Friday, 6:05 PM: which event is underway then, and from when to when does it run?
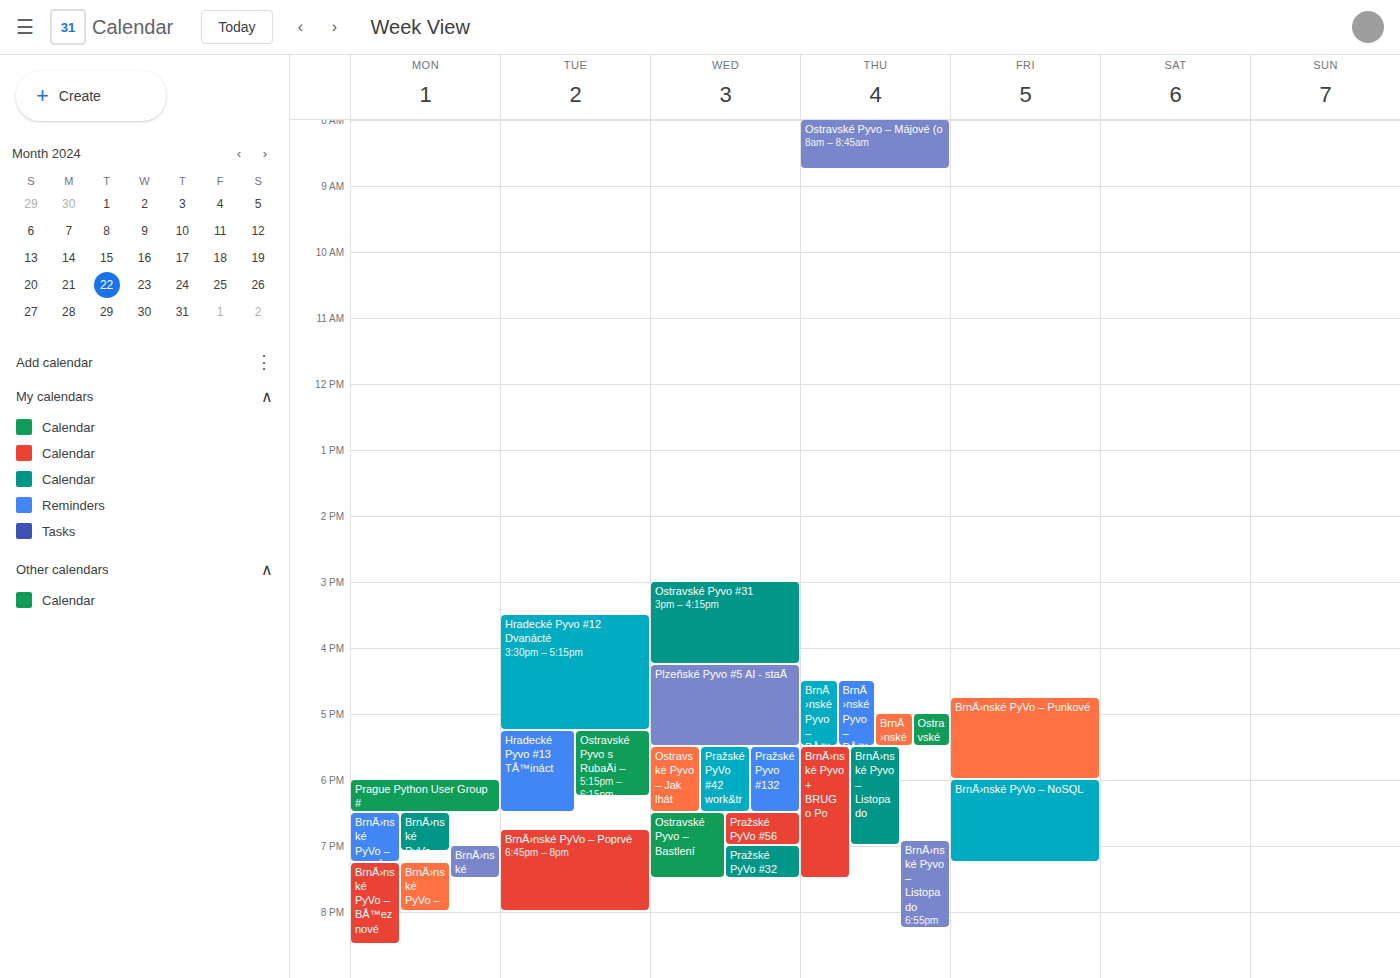
"BrnÄ›nské PyVo – NoSQL", 6:00 PM to 7:15 PM